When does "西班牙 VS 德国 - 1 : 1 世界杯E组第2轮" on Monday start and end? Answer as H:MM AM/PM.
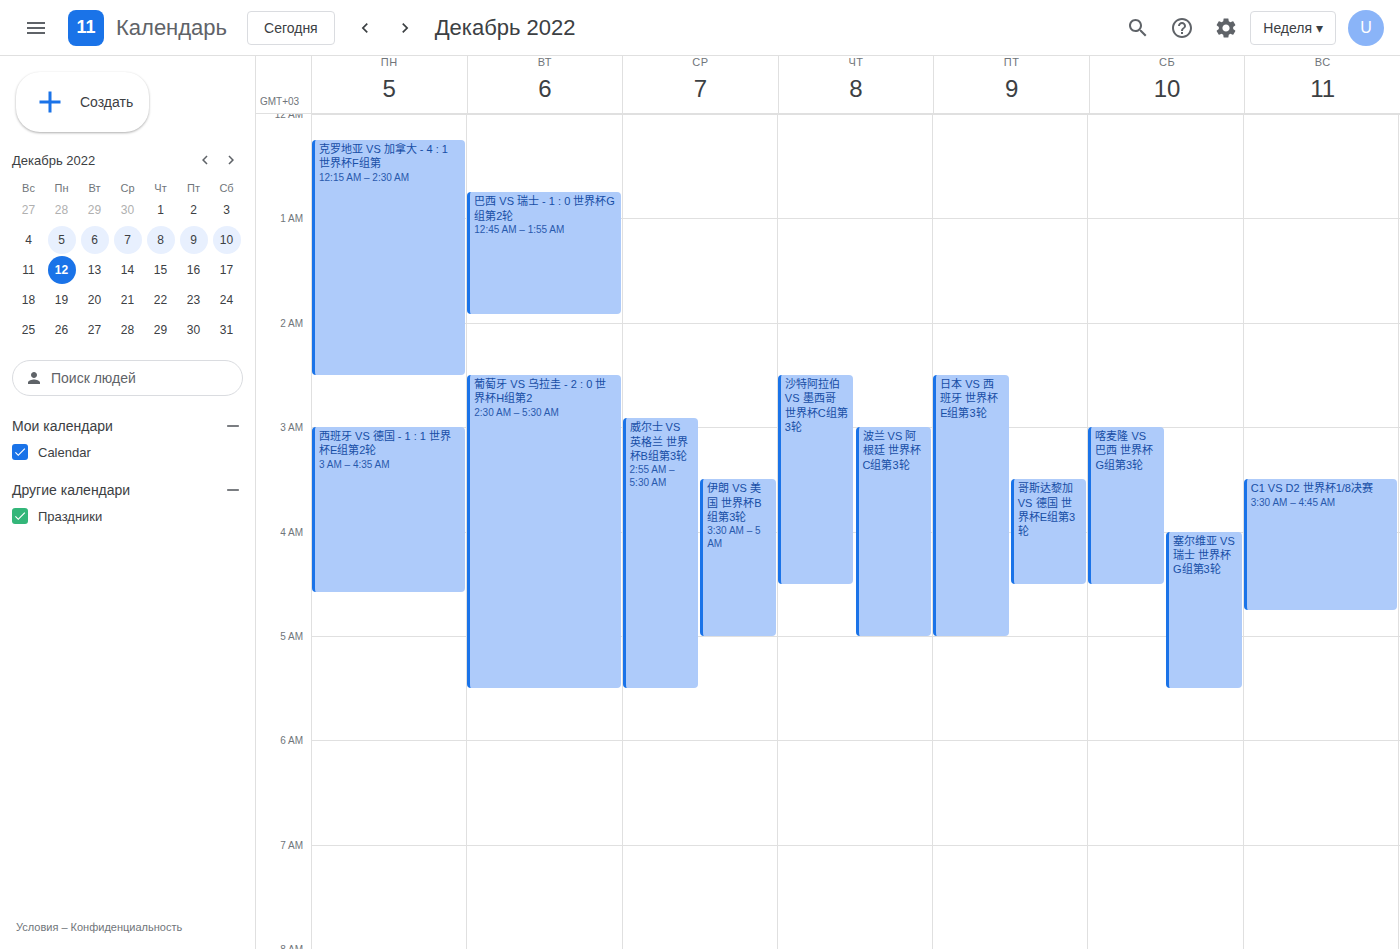
3:00 AM to 4:35 AM